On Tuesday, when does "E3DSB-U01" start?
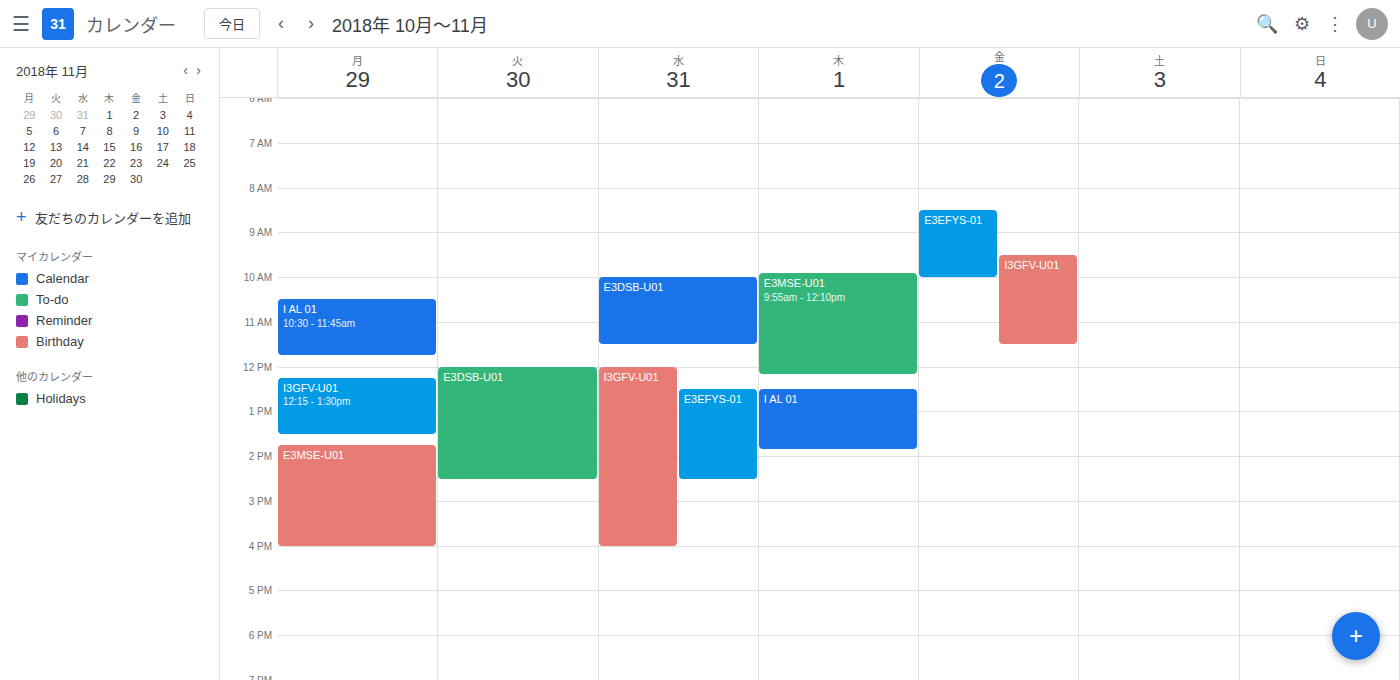
12:00